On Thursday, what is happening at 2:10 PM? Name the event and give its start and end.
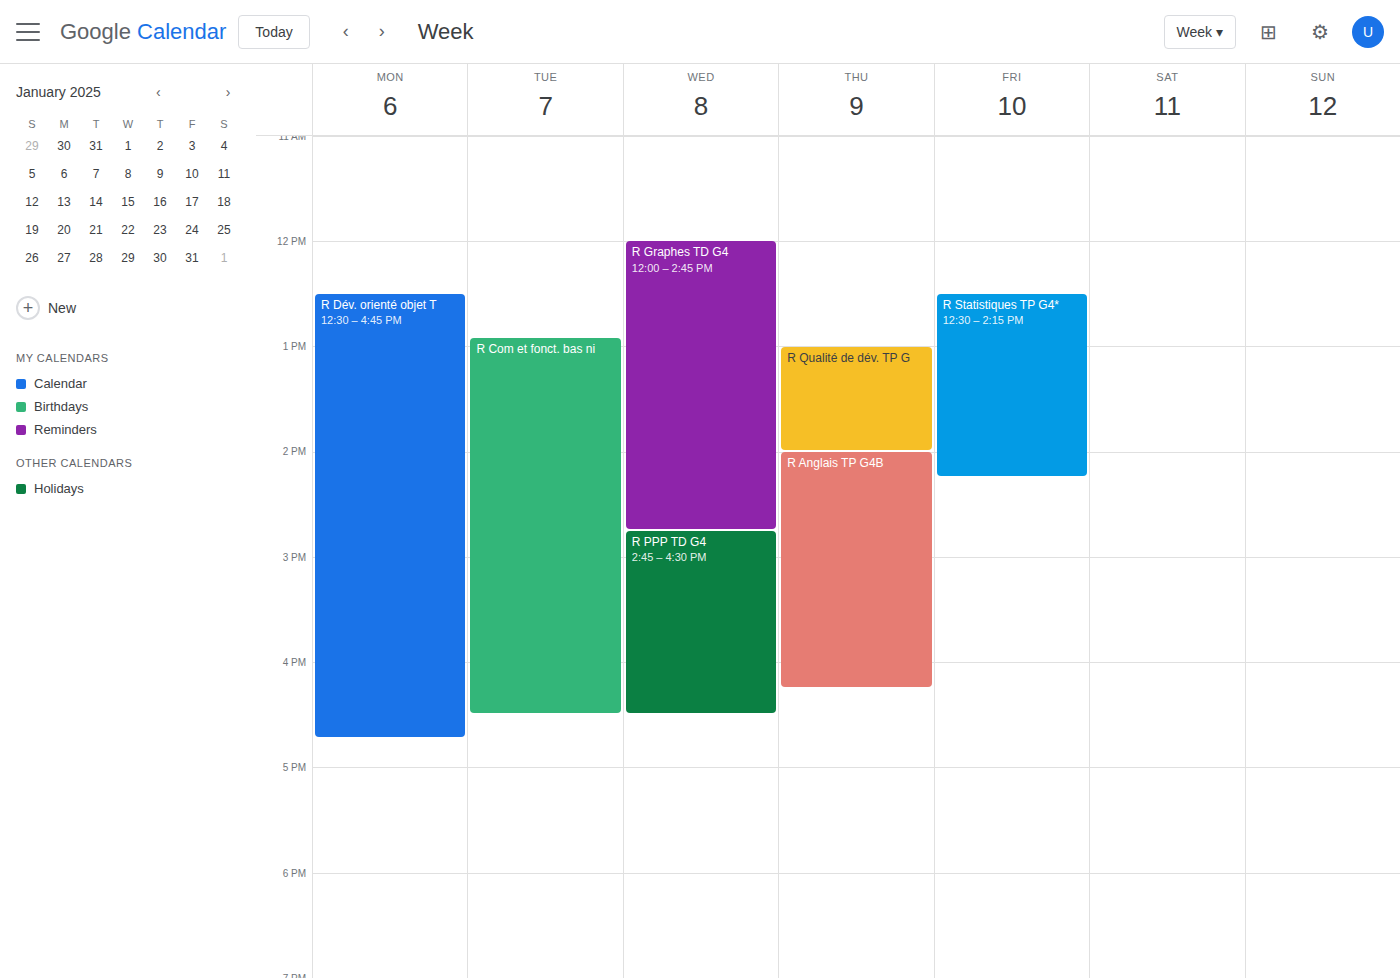
"R Anglais TP G4B", 2:00 PM to 4:15 PM